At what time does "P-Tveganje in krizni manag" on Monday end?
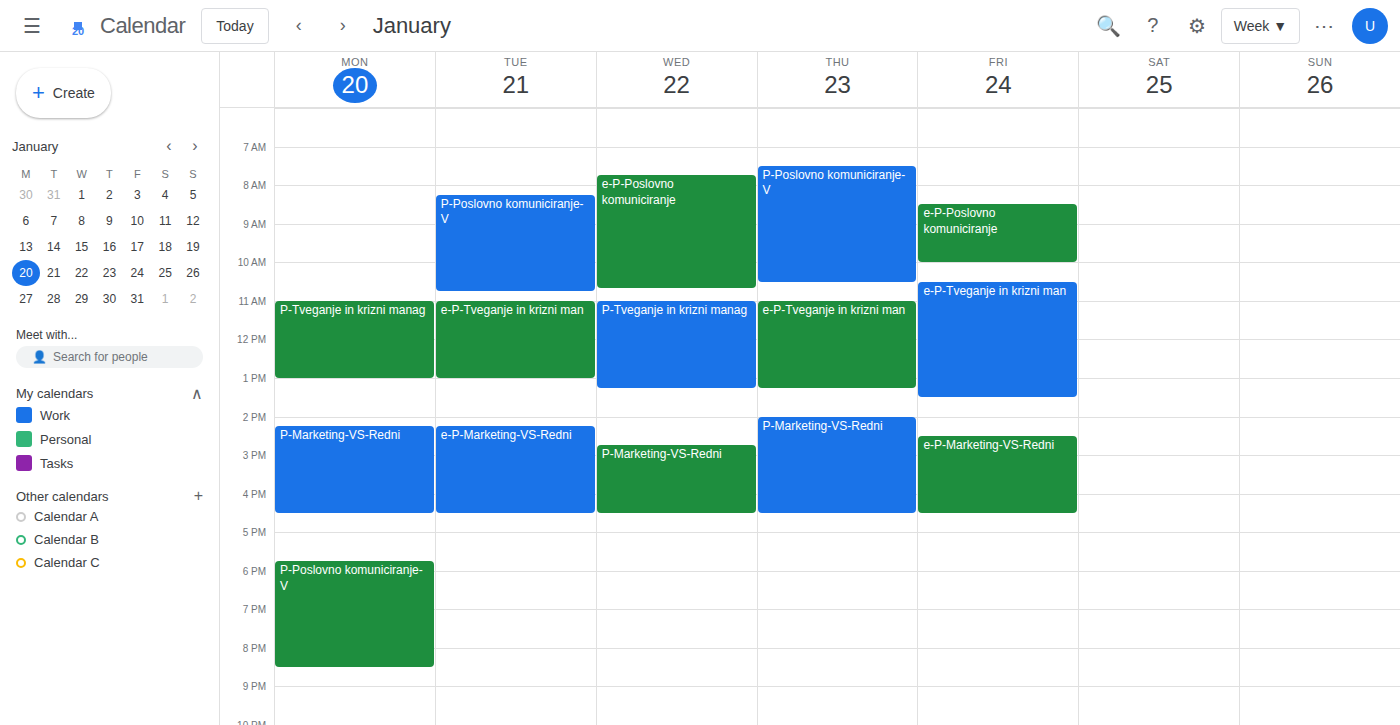
13:00